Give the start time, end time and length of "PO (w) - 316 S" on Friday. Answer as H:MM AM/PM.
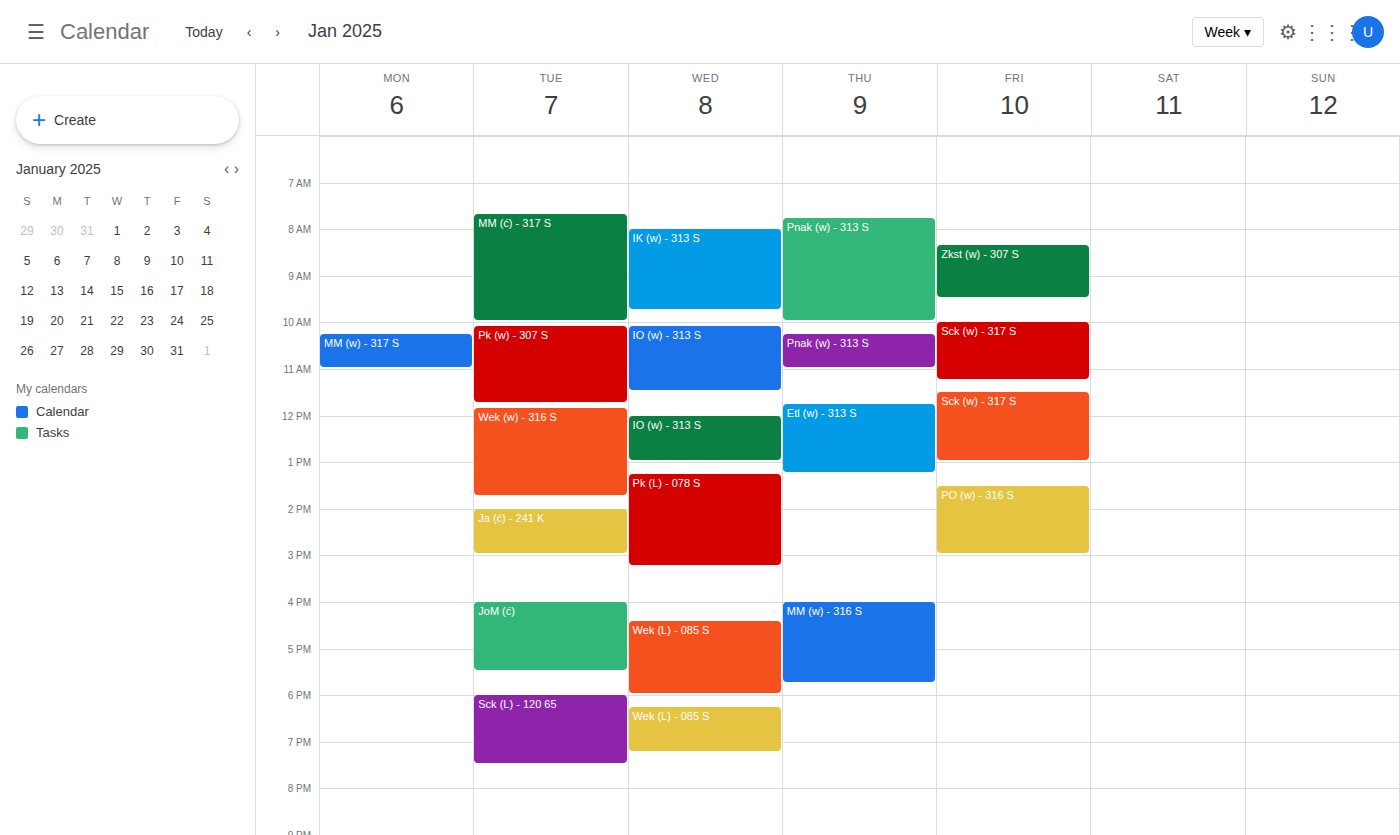
1:30 PM to 3:00 PM, 1 hour 30 minutes